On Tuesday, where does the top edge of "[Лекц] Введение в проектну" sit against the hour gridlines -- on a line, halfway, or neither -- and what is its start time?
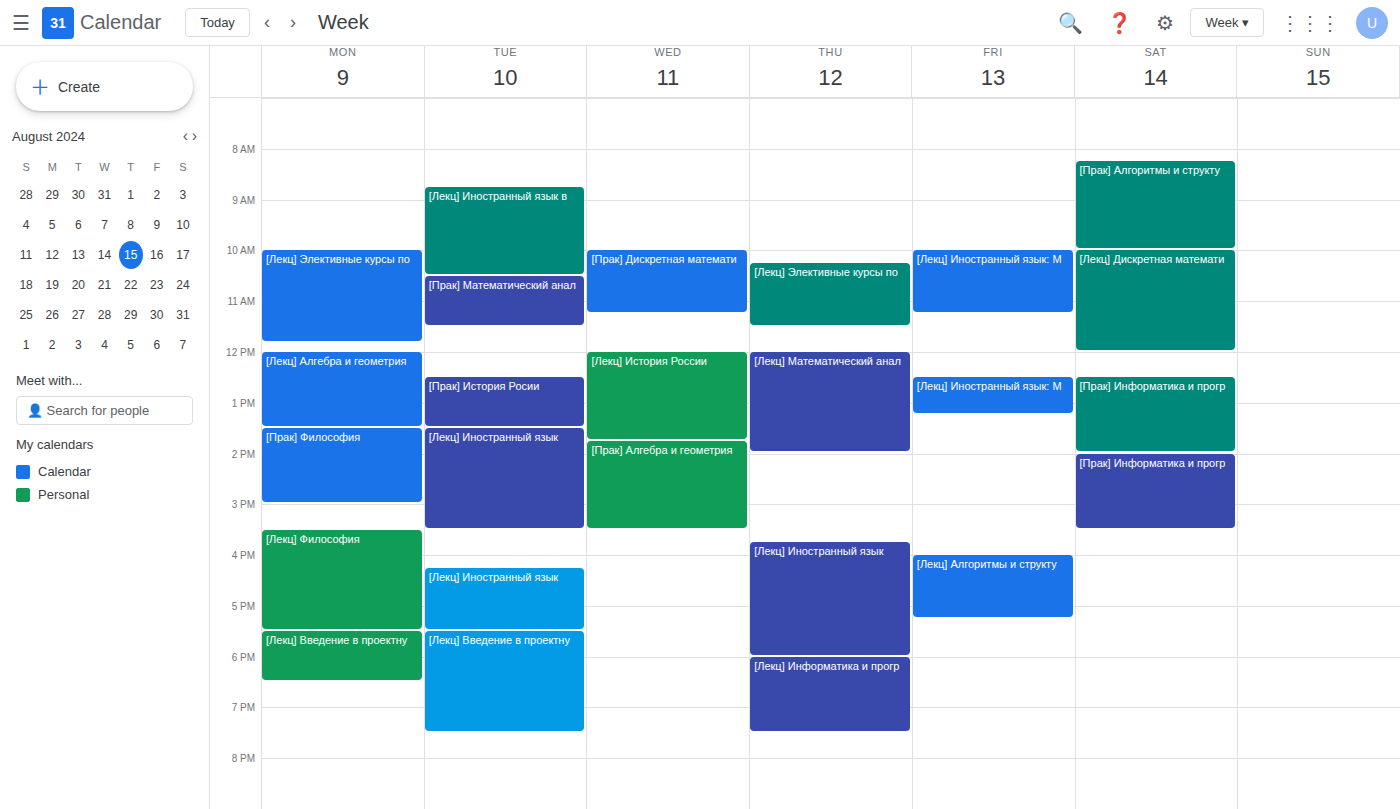
5:30 PM -- halfway between the 5 PM and 6 PM lines.